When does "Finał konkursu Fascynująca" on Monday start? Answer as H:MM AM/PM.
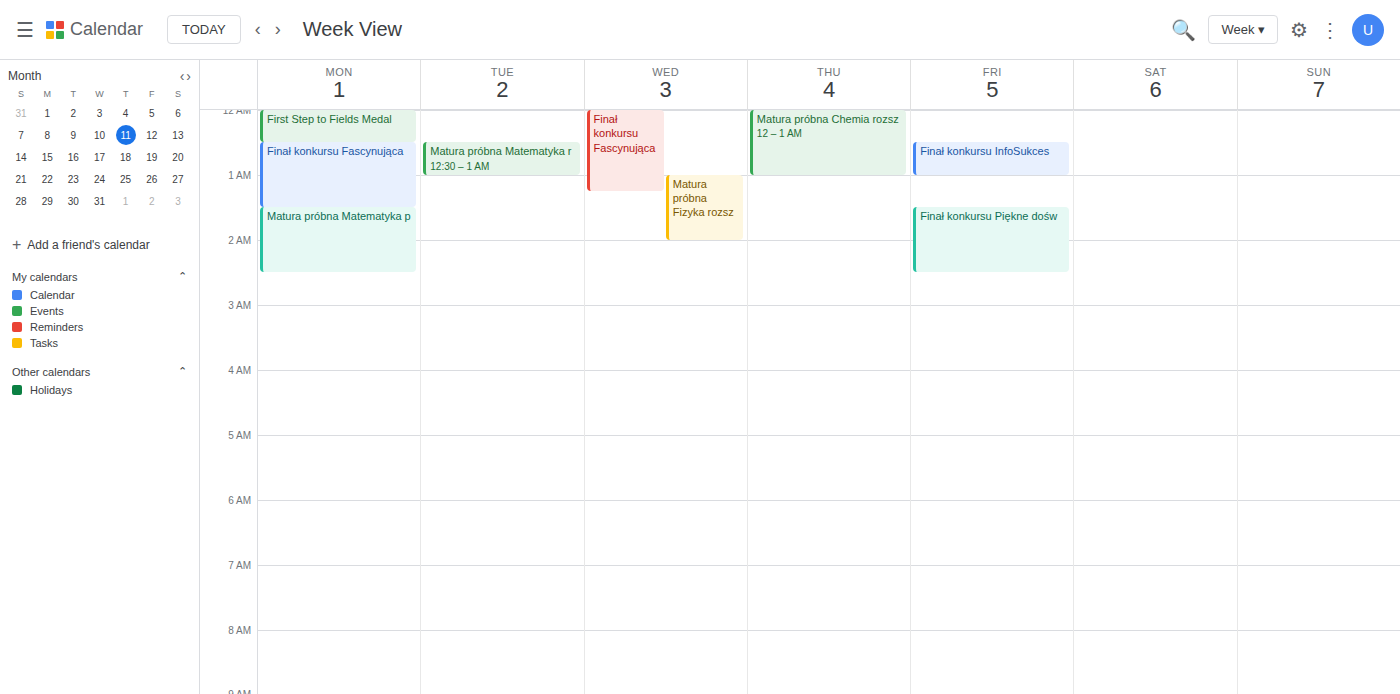
12:30 AM